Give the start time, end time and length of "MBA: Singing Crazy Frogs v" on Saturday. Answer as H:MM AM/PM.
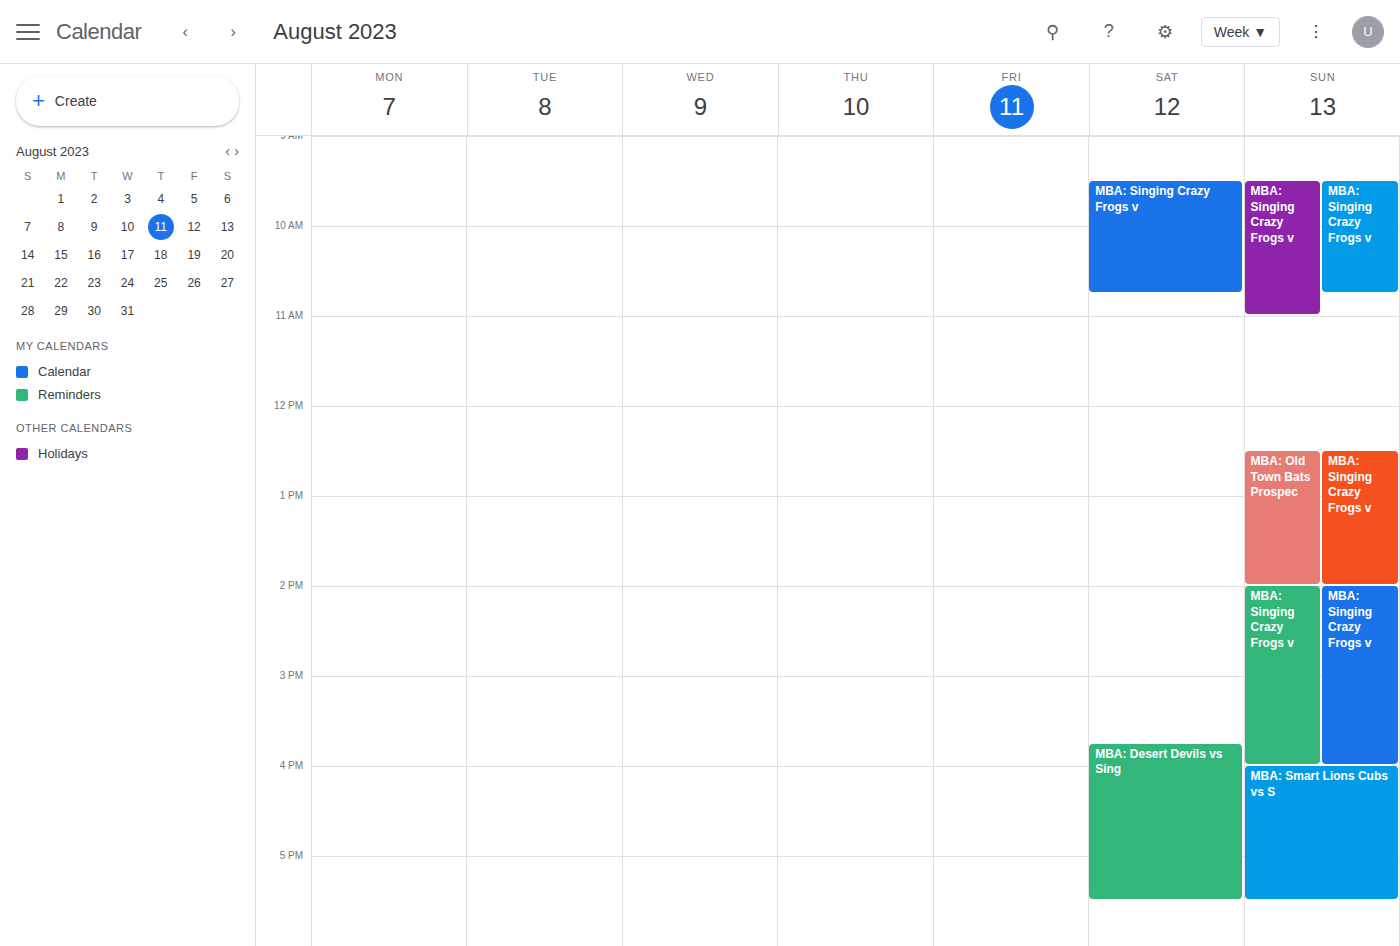
9:30 AM to 10:45 AM, 1 hour 15 minutes